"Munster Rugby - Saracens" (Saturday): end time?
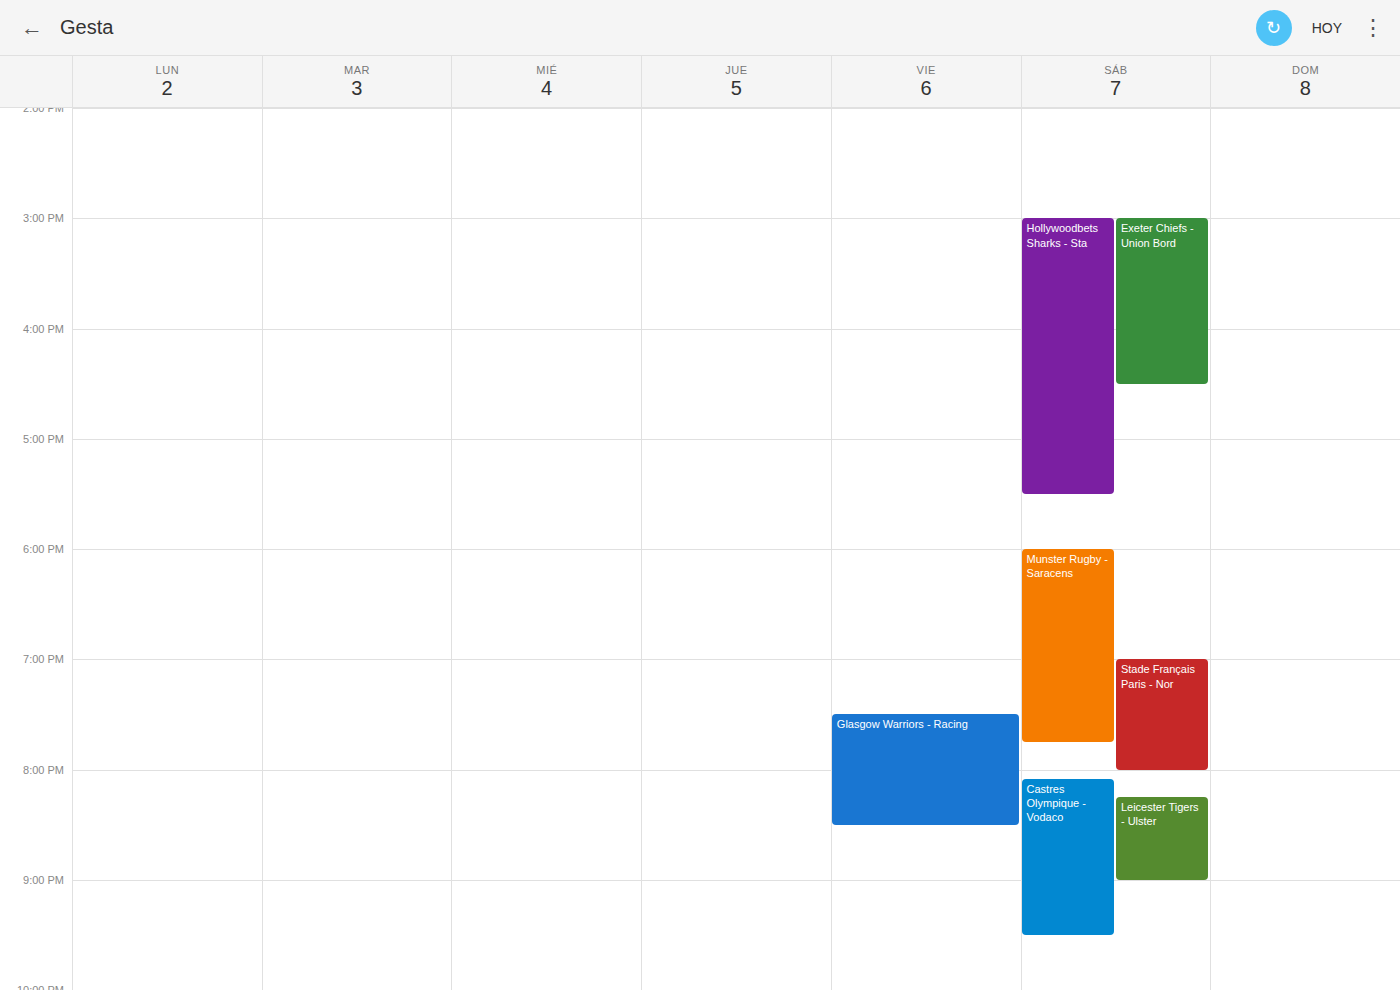
7:45 PM